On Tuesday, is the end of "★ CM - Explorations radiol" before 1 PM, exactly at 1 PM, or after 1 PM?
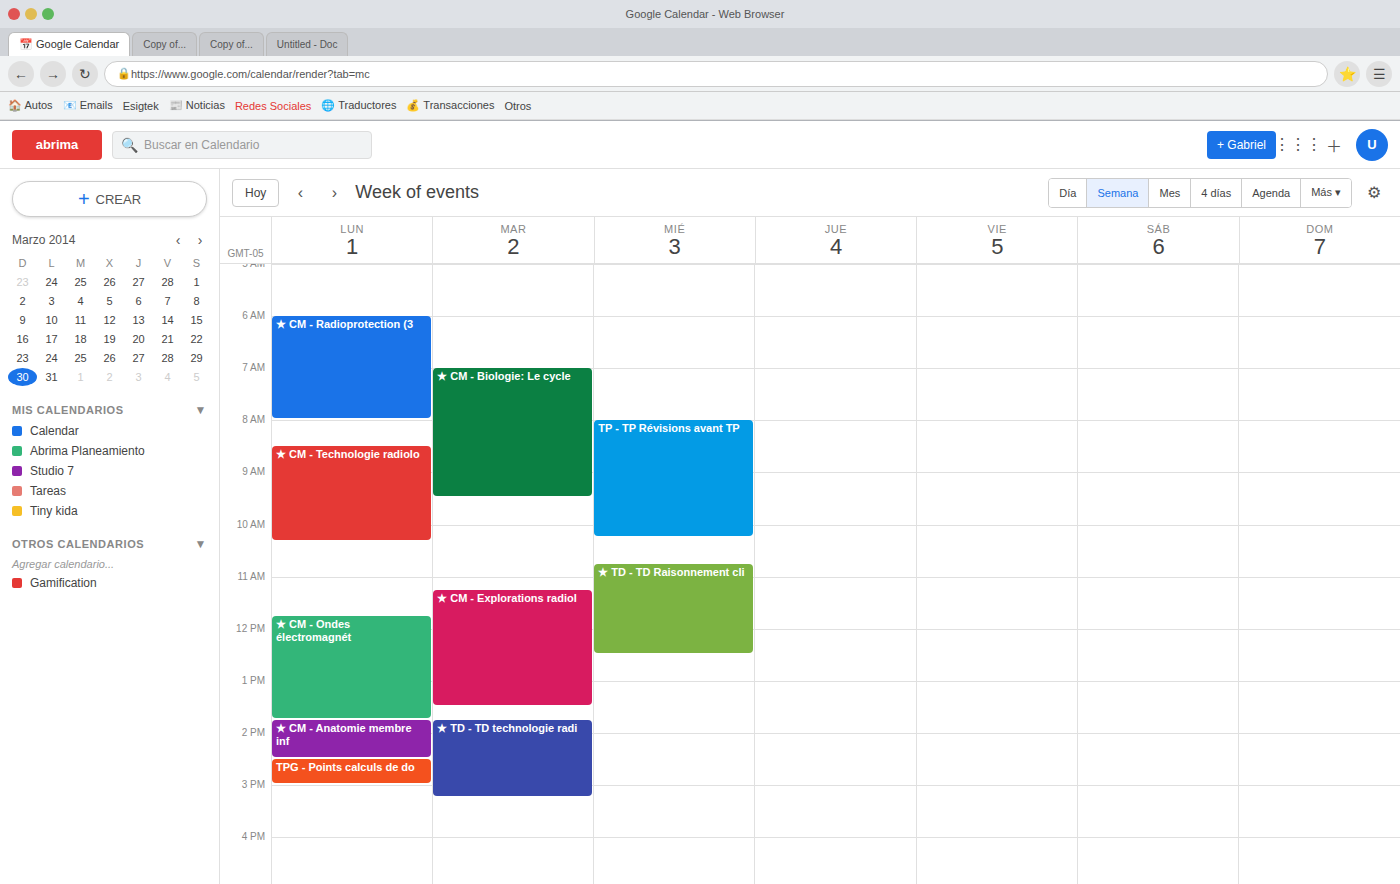
1:30 PM -- after 1 PM, 30 minutes below the 1 PM line.